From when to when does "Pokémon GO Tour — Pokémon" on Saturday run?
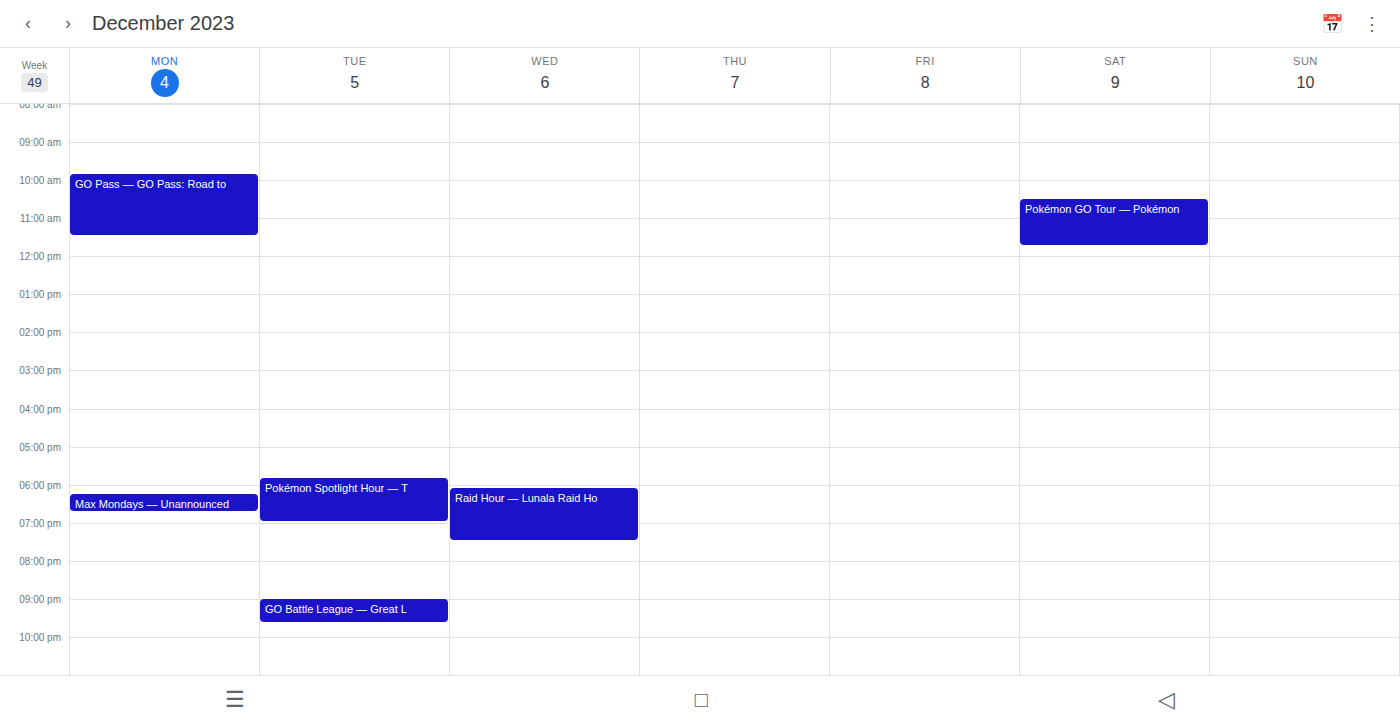
10:30 AM to 11:45 AM